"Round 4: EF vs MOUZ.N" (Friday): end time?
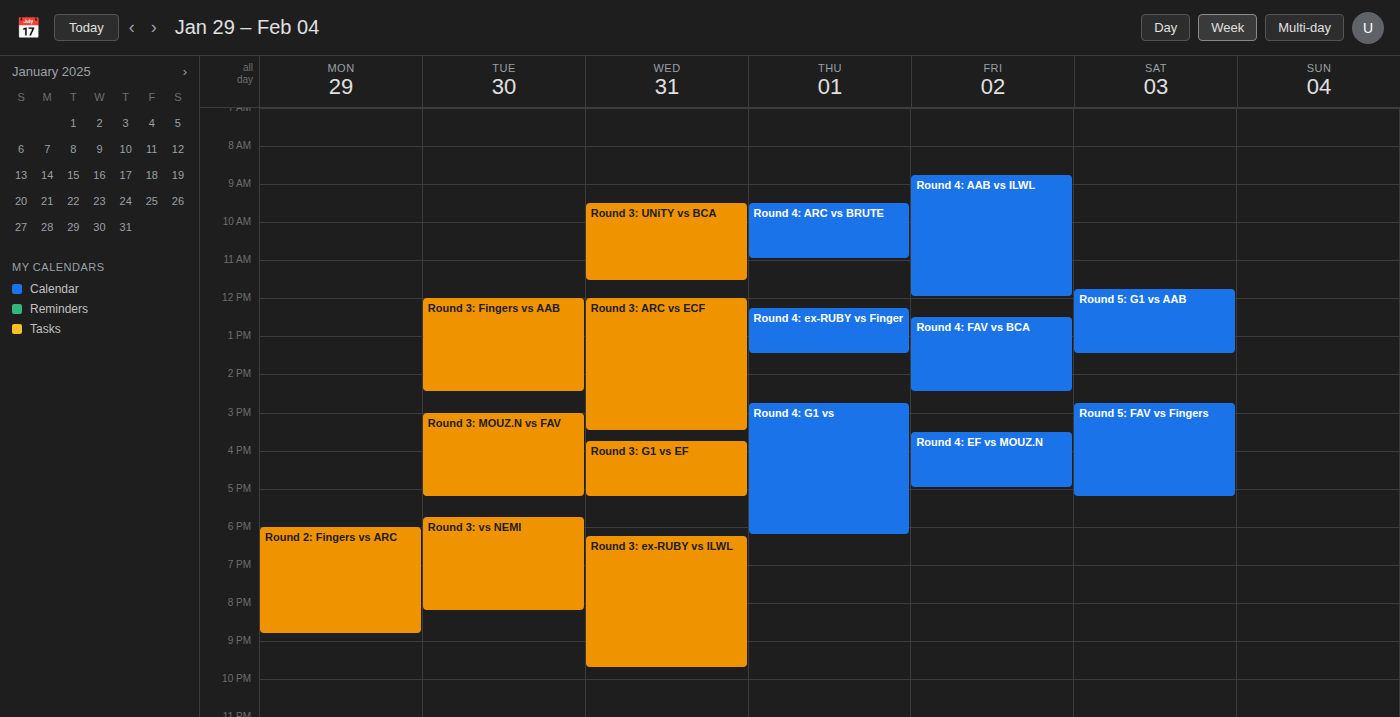
5:00 PM